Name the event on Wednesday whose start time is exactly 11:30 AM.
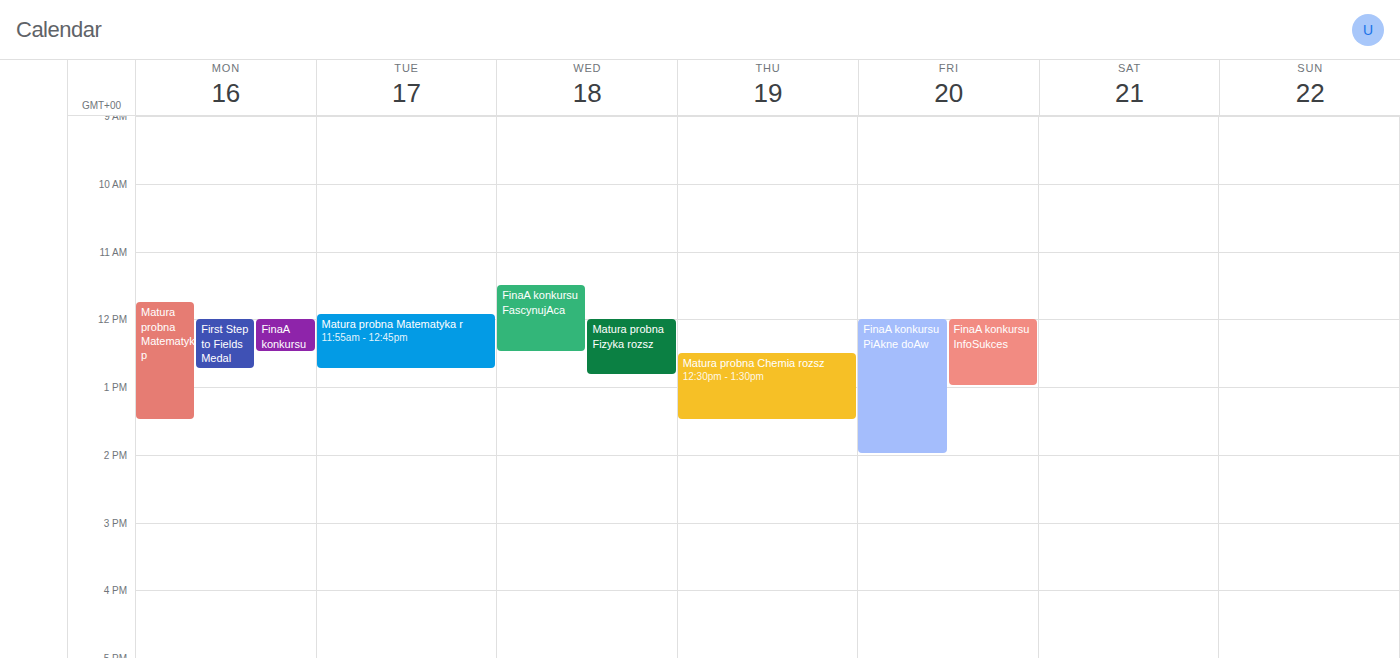
"FinaA konkursu FascynujAca"